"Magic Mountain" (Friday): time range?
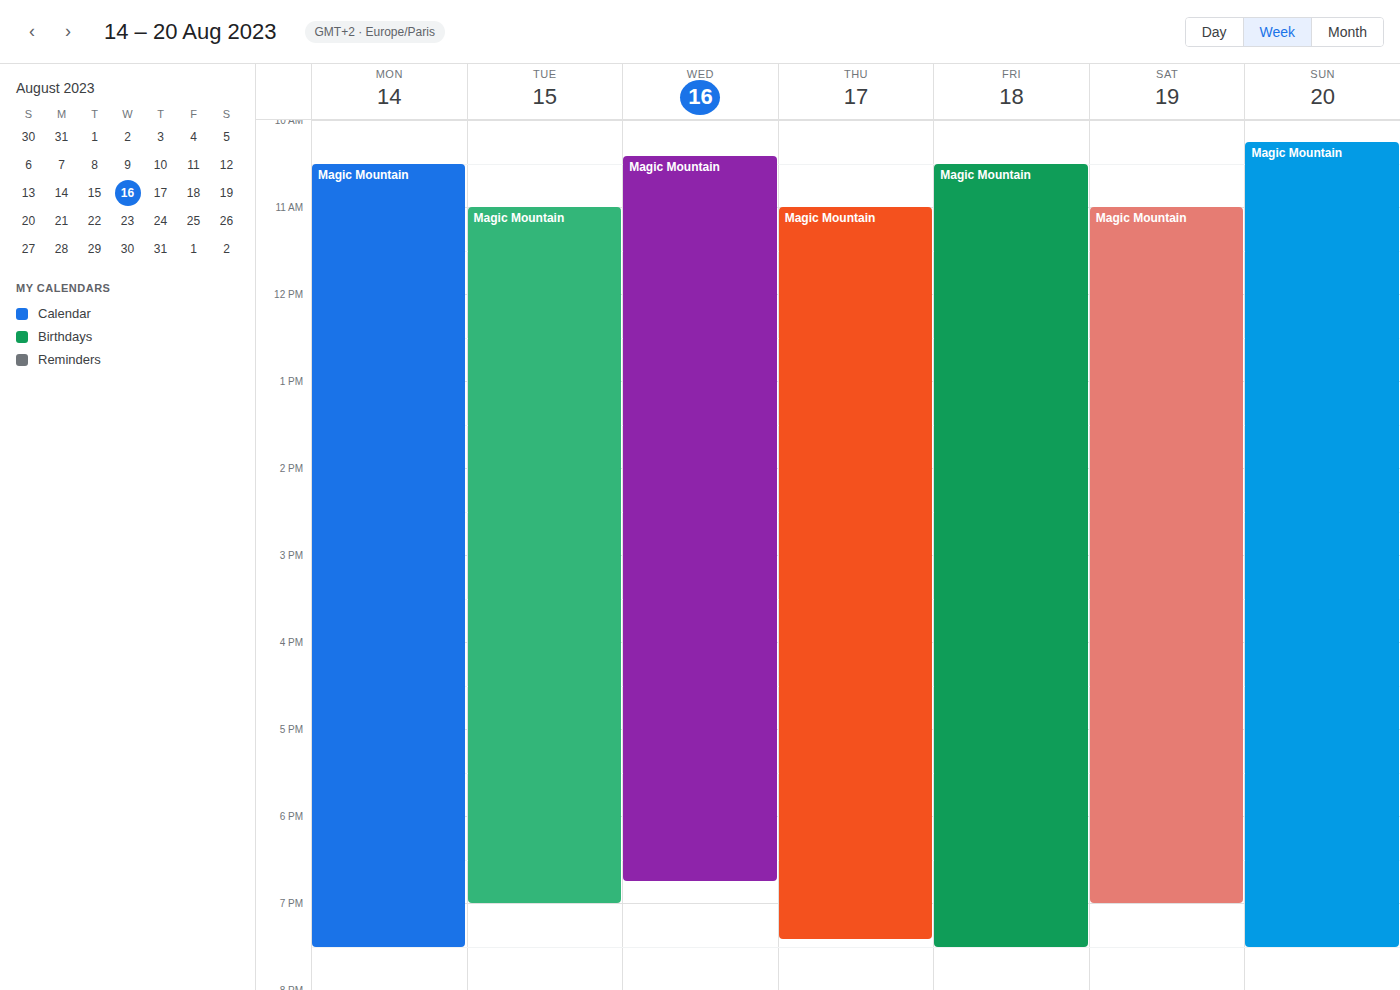
10:30 AM to 7:30 PM